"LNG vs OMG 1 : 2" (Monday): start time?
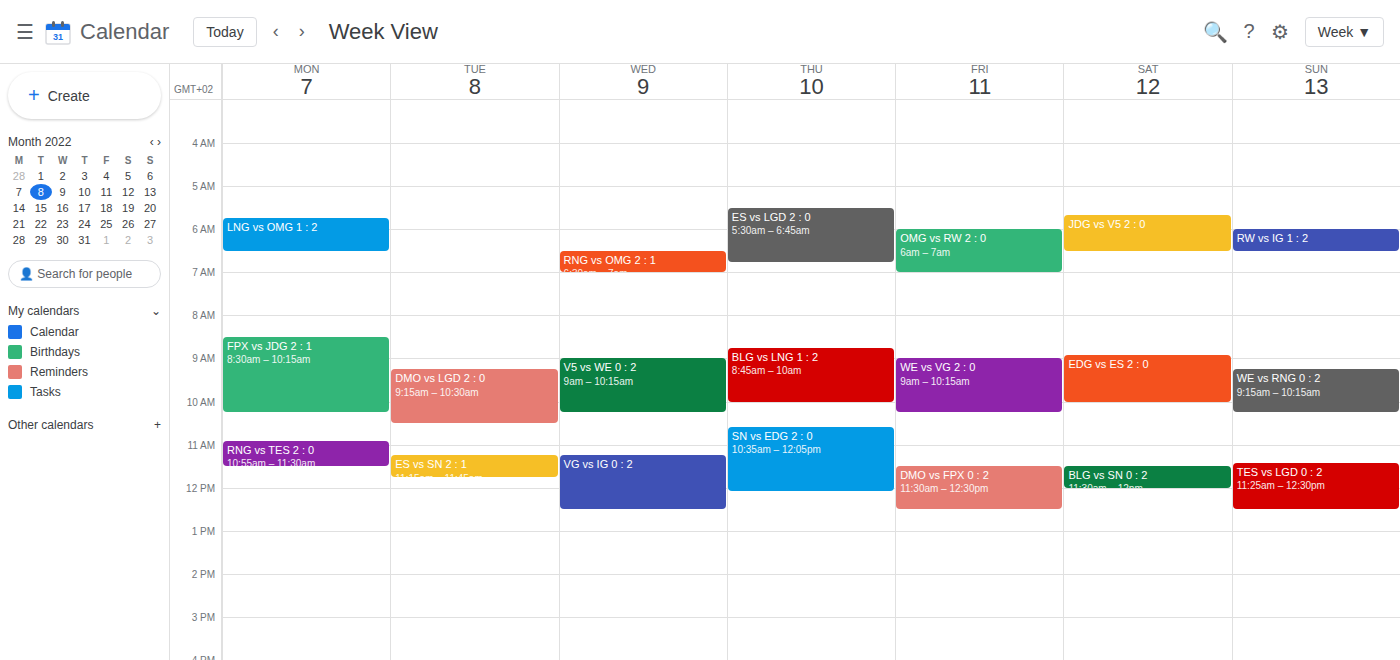
5:45 AM